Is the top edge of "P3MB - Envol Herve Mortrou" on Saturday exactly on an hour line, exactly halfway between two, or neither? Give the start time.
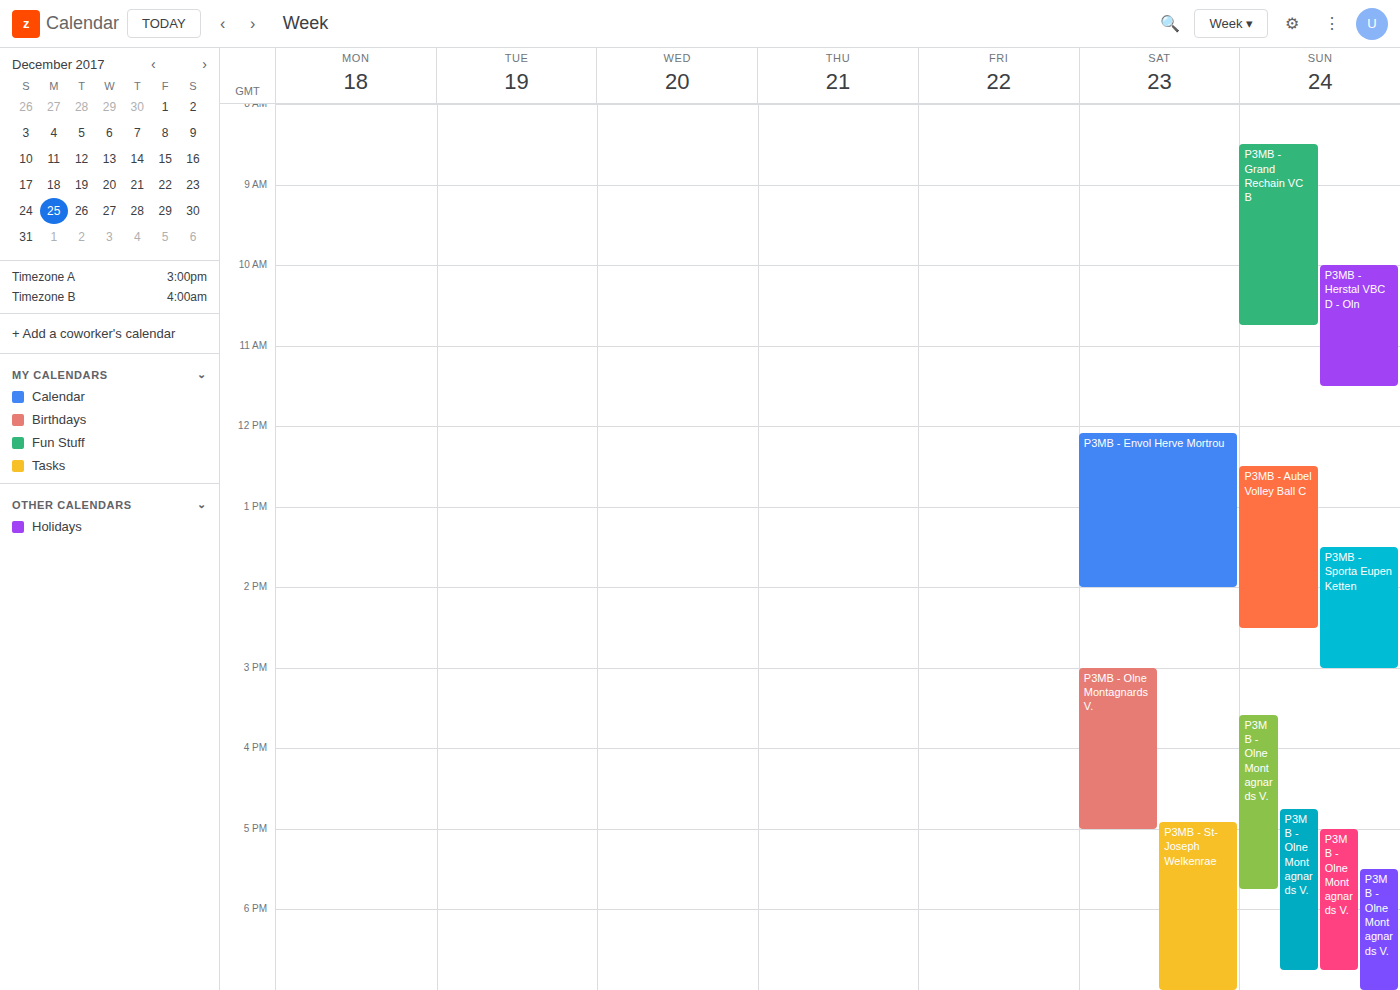
12:05 -- neither: 5 minutes below the 12:00 line and 55 minutes above the 13:00 line.